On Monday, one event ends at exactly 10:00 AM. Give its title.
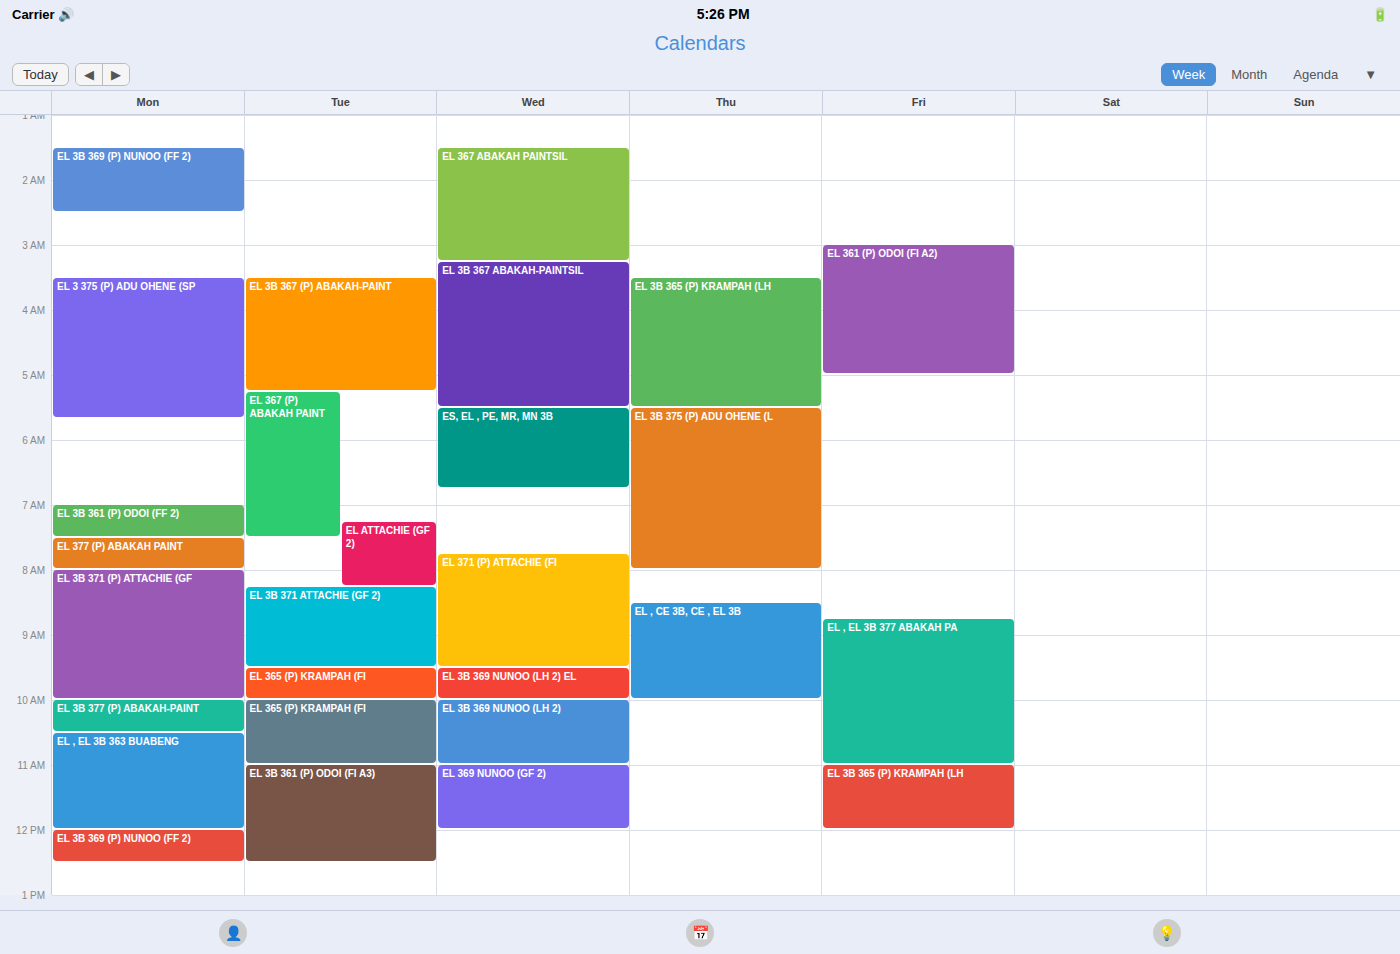
"EL 3B 371 (P) ATTACHIE (GF"